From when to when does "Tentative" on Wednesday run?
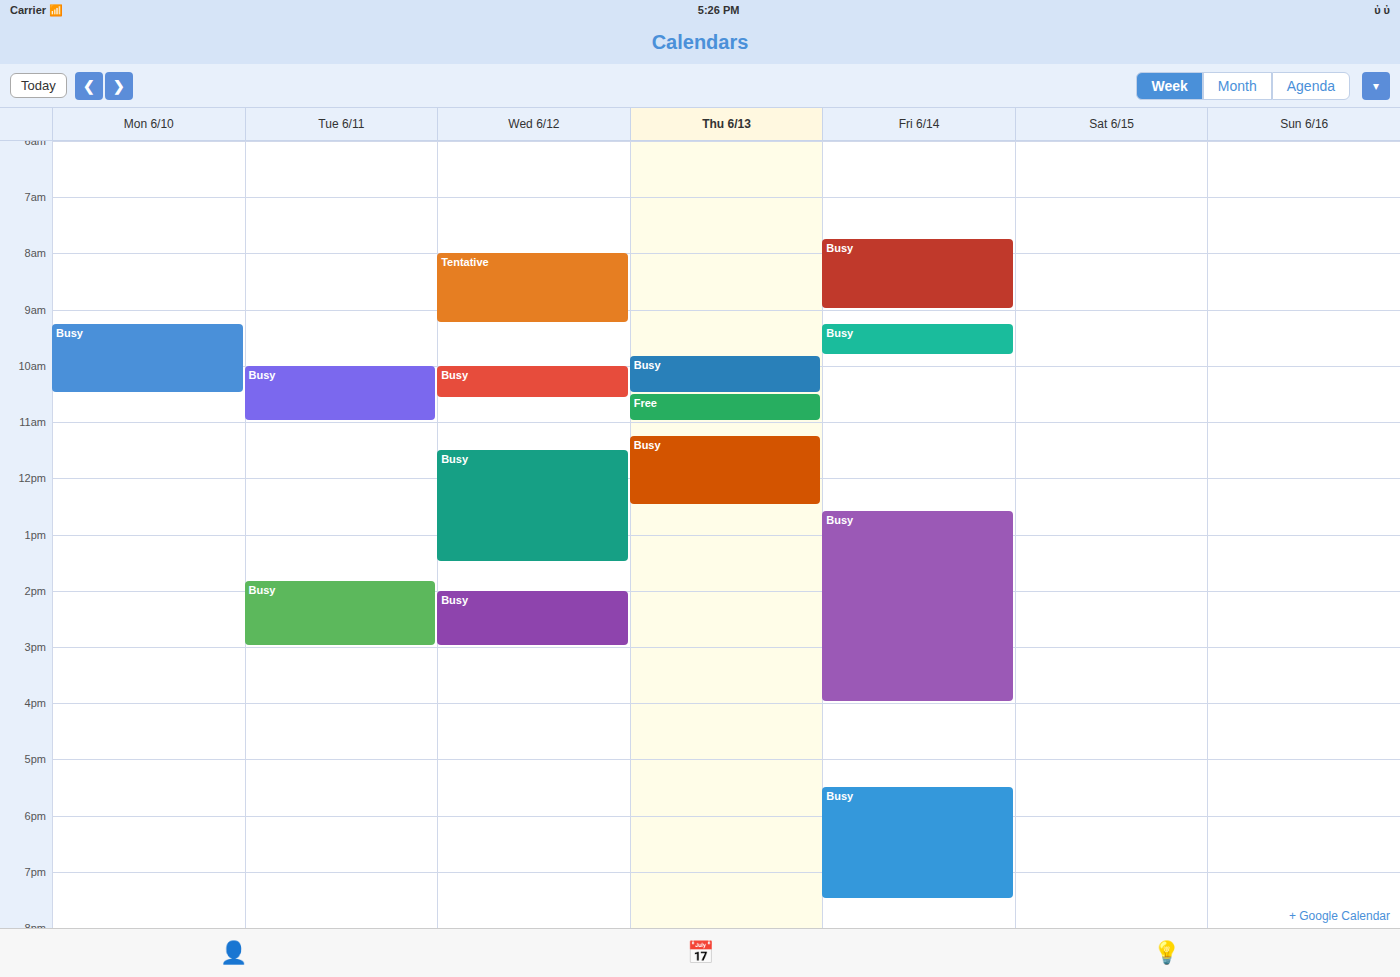
8:00 AM to 9:15 AM